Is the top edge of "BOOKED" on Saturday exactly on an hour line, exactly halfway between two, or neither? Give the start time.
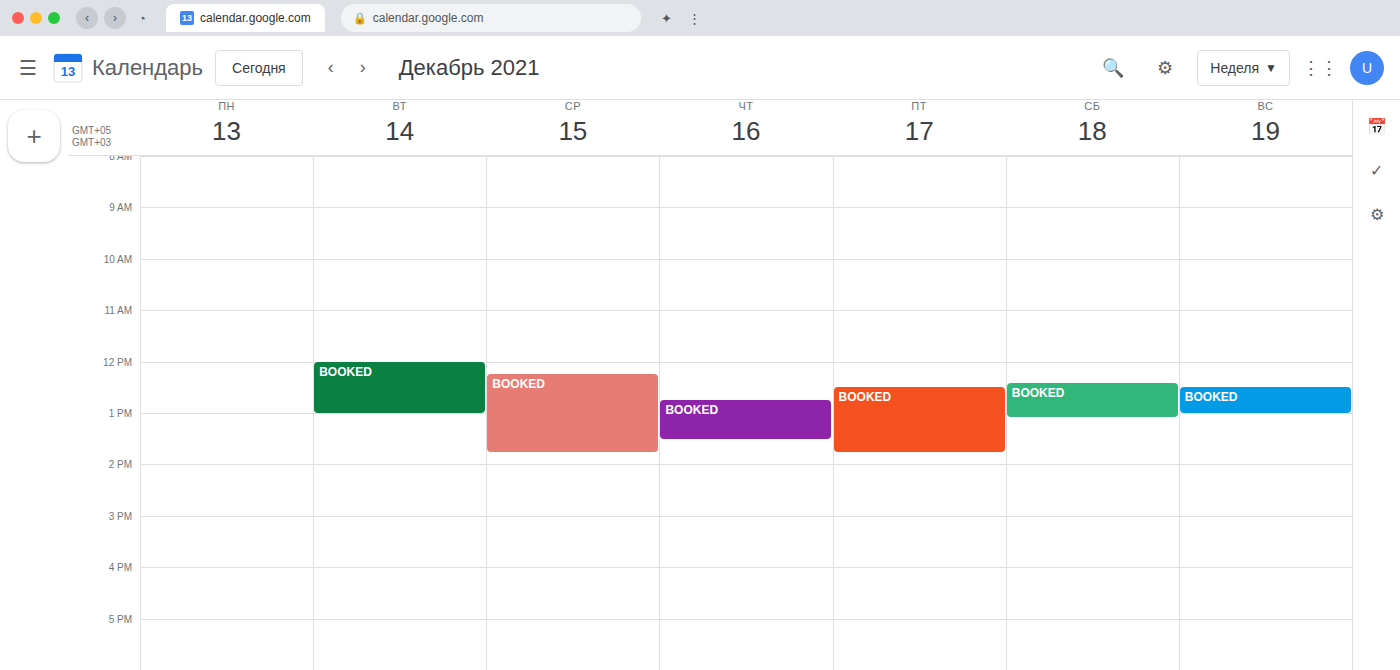
12:25 PM -- neither: 25 minutes below the 12 PM line and 35 minutes above the 1 PM line.